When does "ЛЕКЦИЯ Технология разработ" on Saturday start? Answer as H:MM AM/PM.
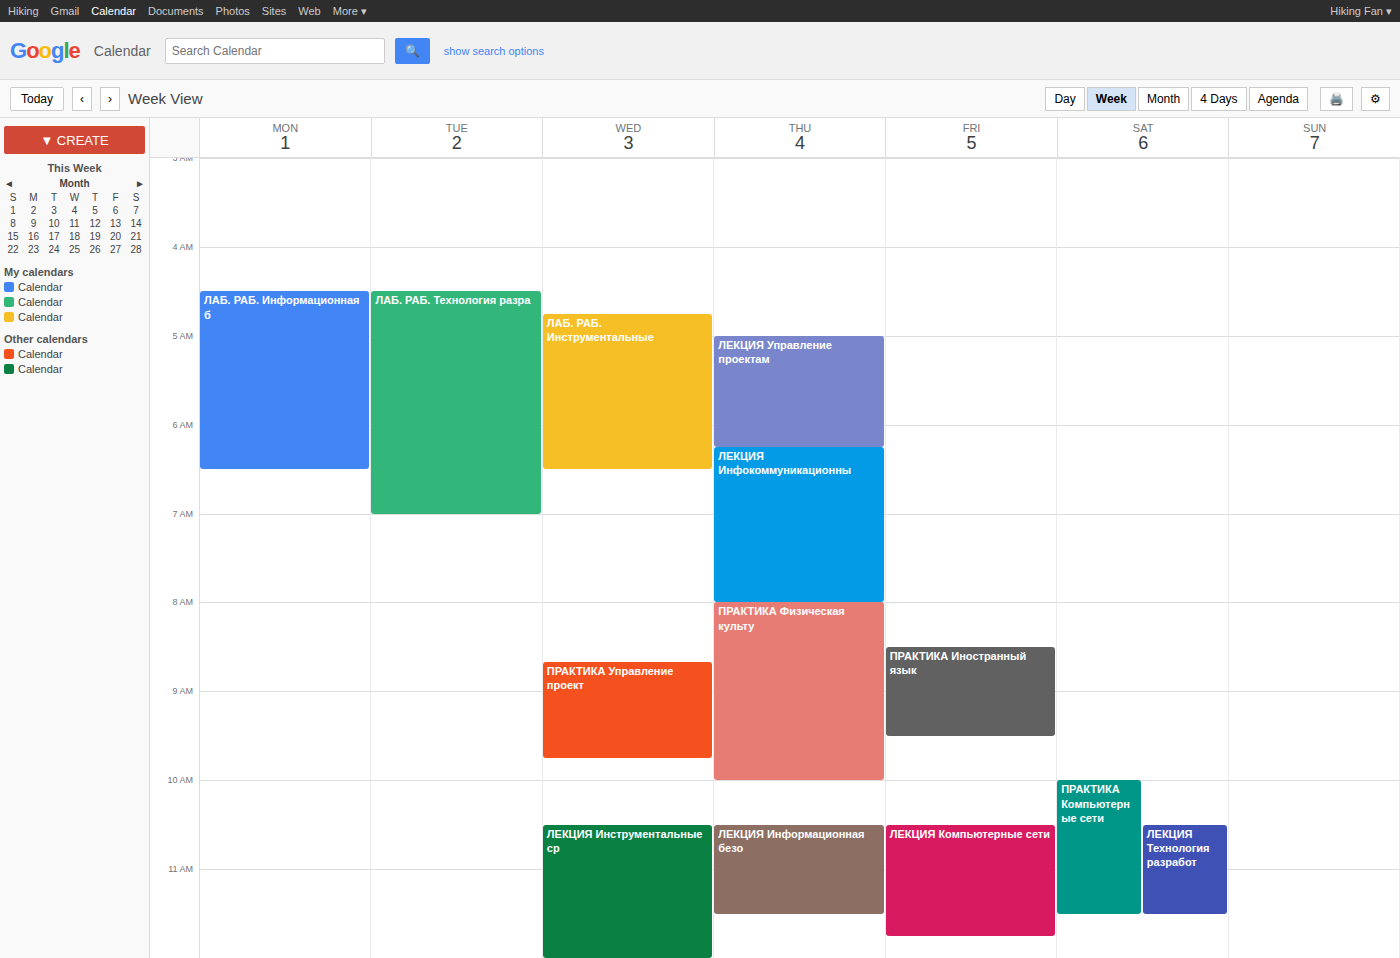
10:30 AM